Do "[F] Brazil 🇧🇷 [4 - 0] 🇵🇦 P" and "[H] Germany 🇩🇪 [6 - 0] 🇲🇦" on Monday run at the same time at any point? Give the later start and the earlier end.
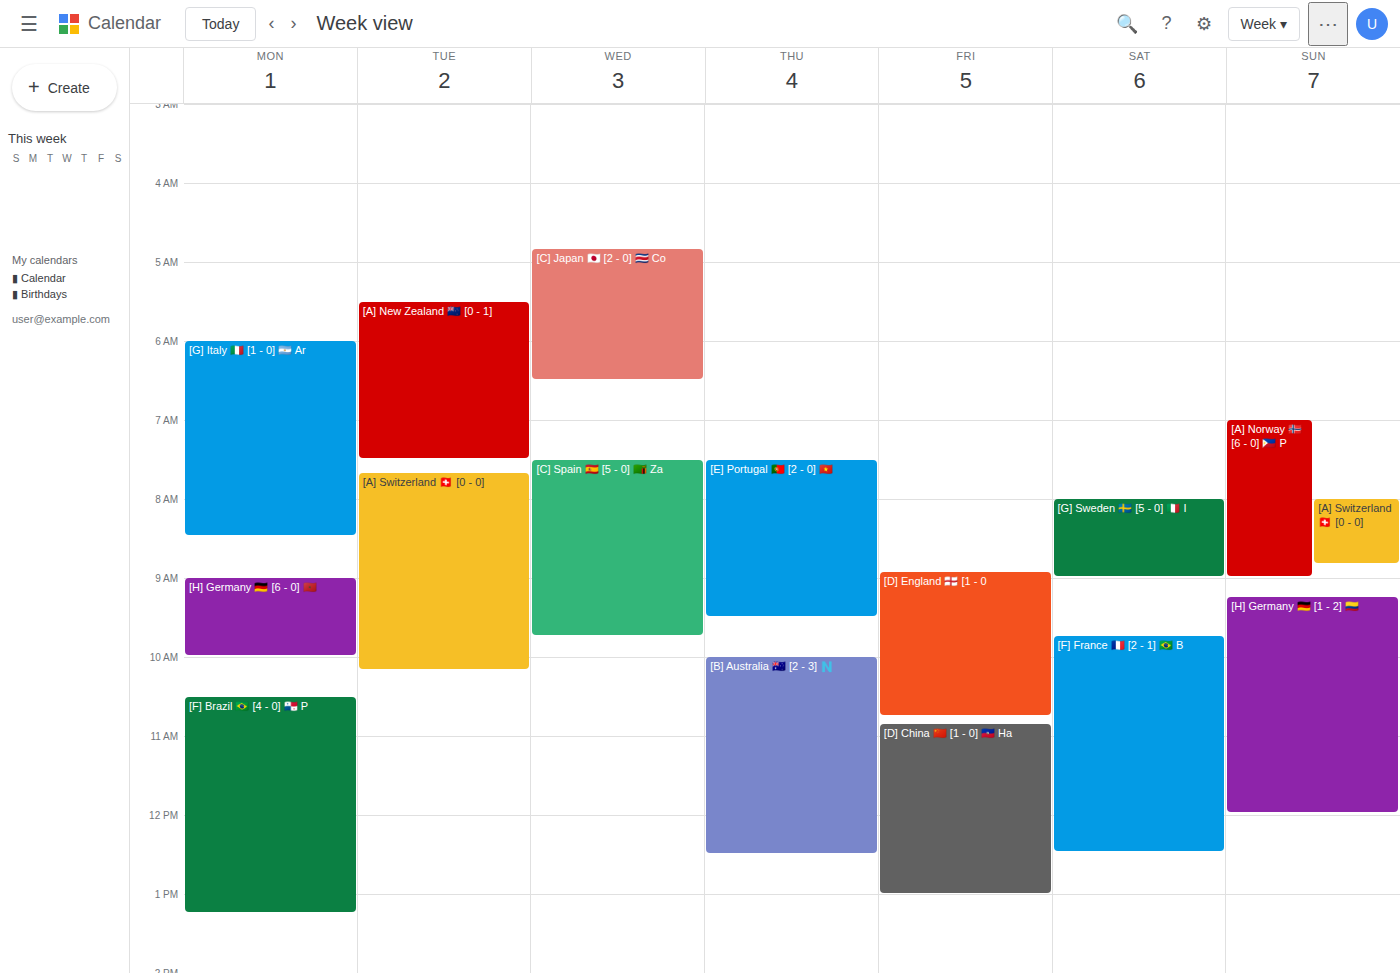
"[H] Germany 🇩🇪 [6 - 0] 🇲🇦" ends at 10:00 AM and "[F] Brazil 🇧🇷 [4 - 0] 🇵🇦 P" starts at 10:30 AM -- no overlap.